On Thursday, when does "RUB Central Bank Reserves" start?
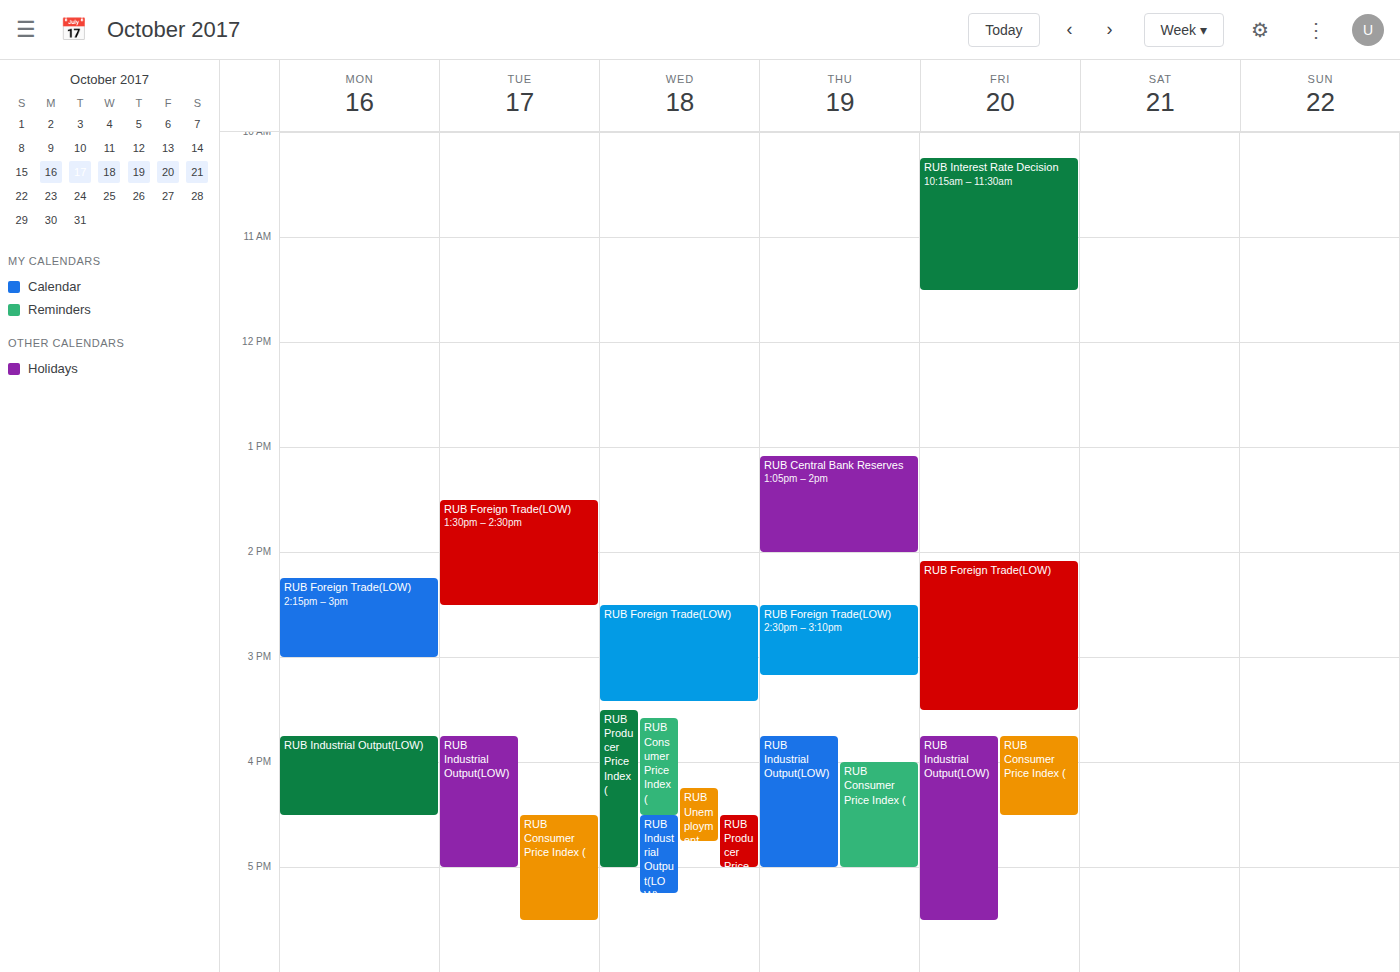
1:05 PM